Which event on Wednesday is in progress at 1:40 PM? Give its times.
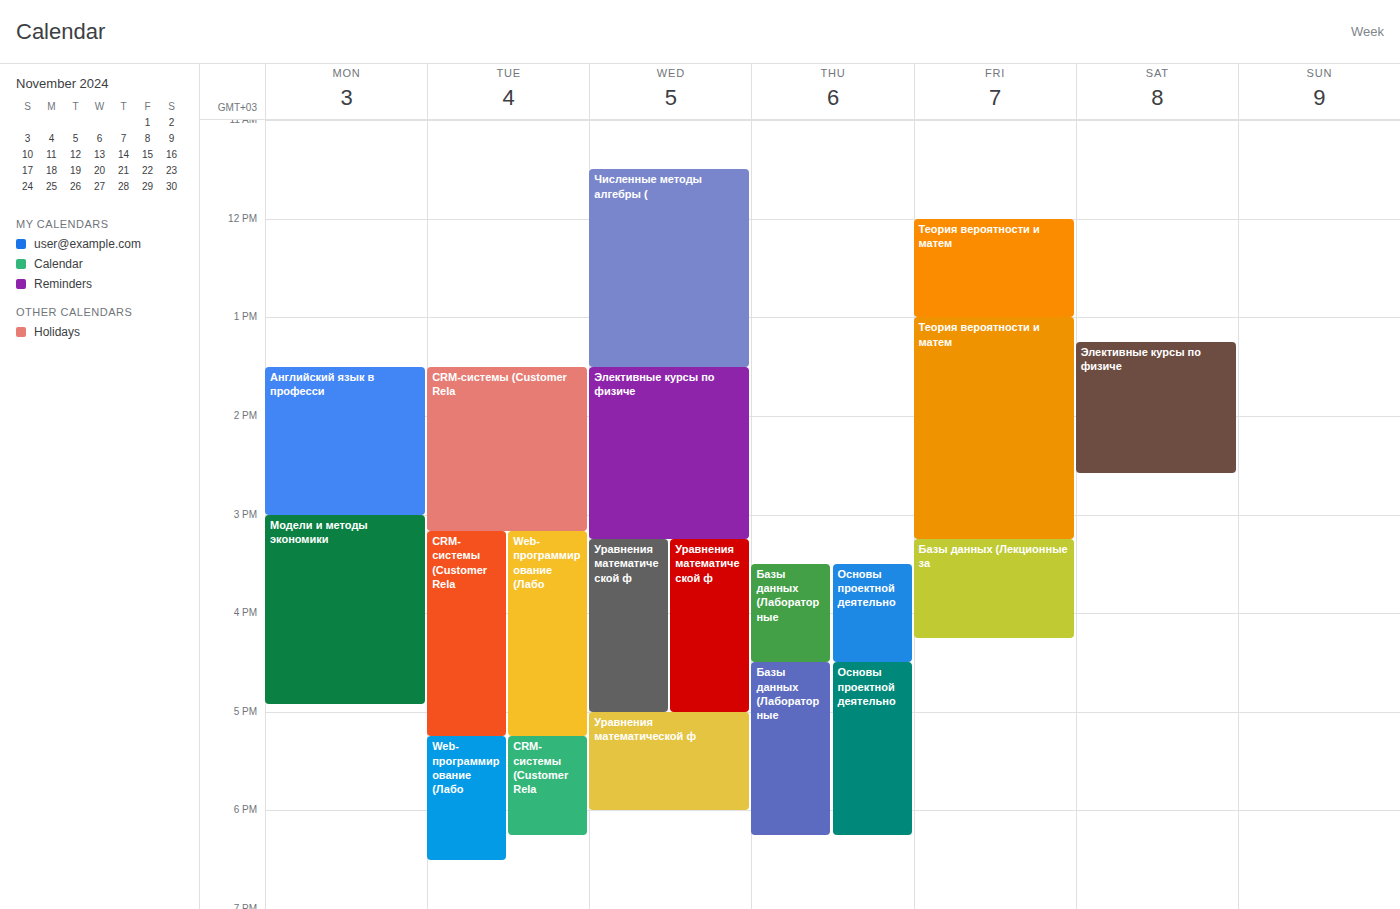
"Элективные курсы по физиче", 1:30 PM to 3:15 PM